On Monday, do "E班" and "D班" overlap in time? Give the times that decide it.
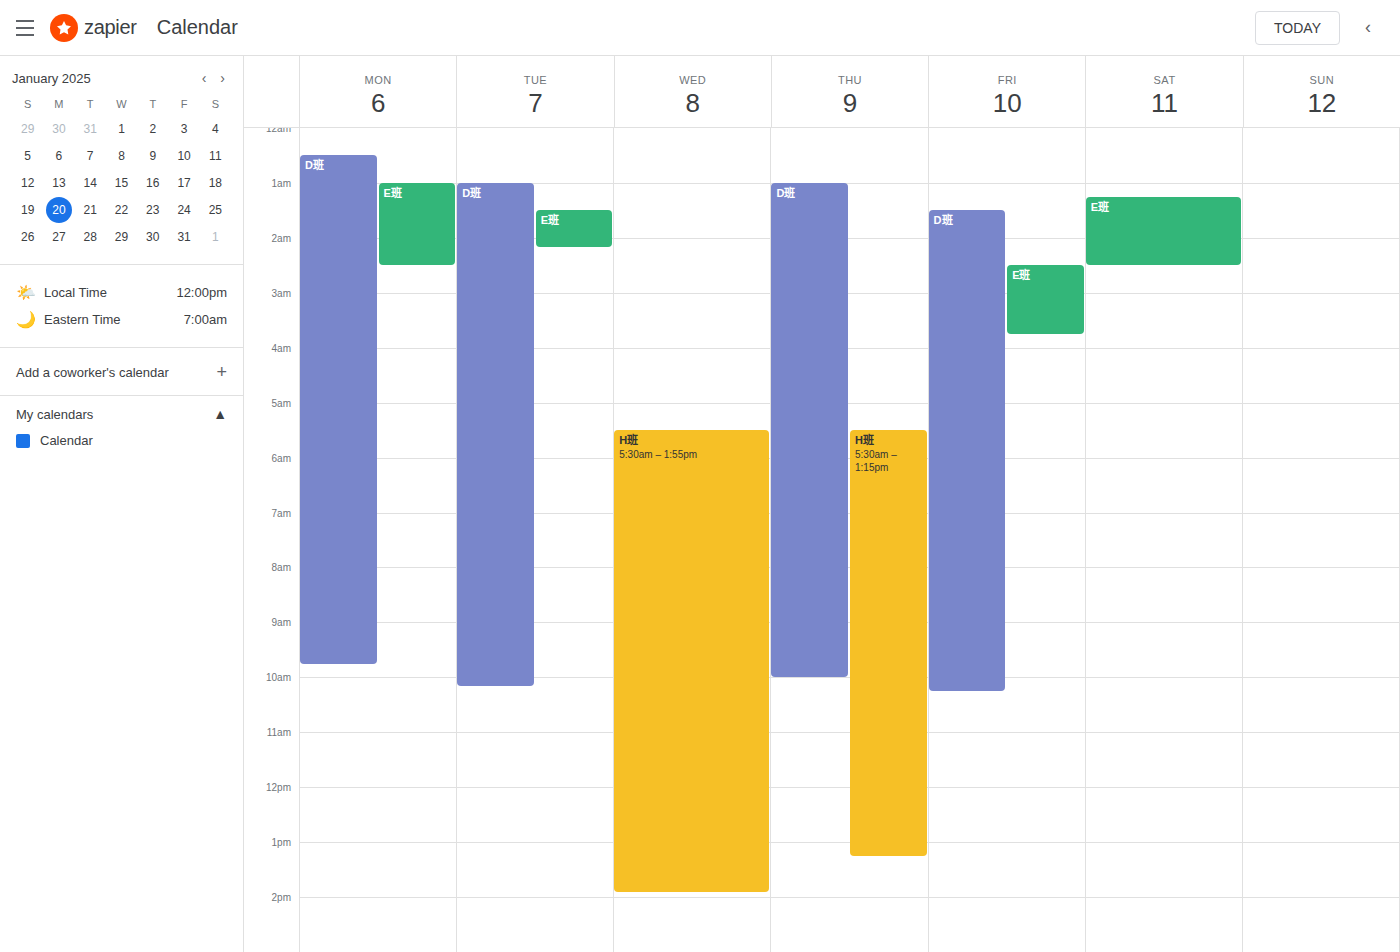
"E班" runs 1:00 AM to 2:30 AM, inside "D班" -- they overlap.